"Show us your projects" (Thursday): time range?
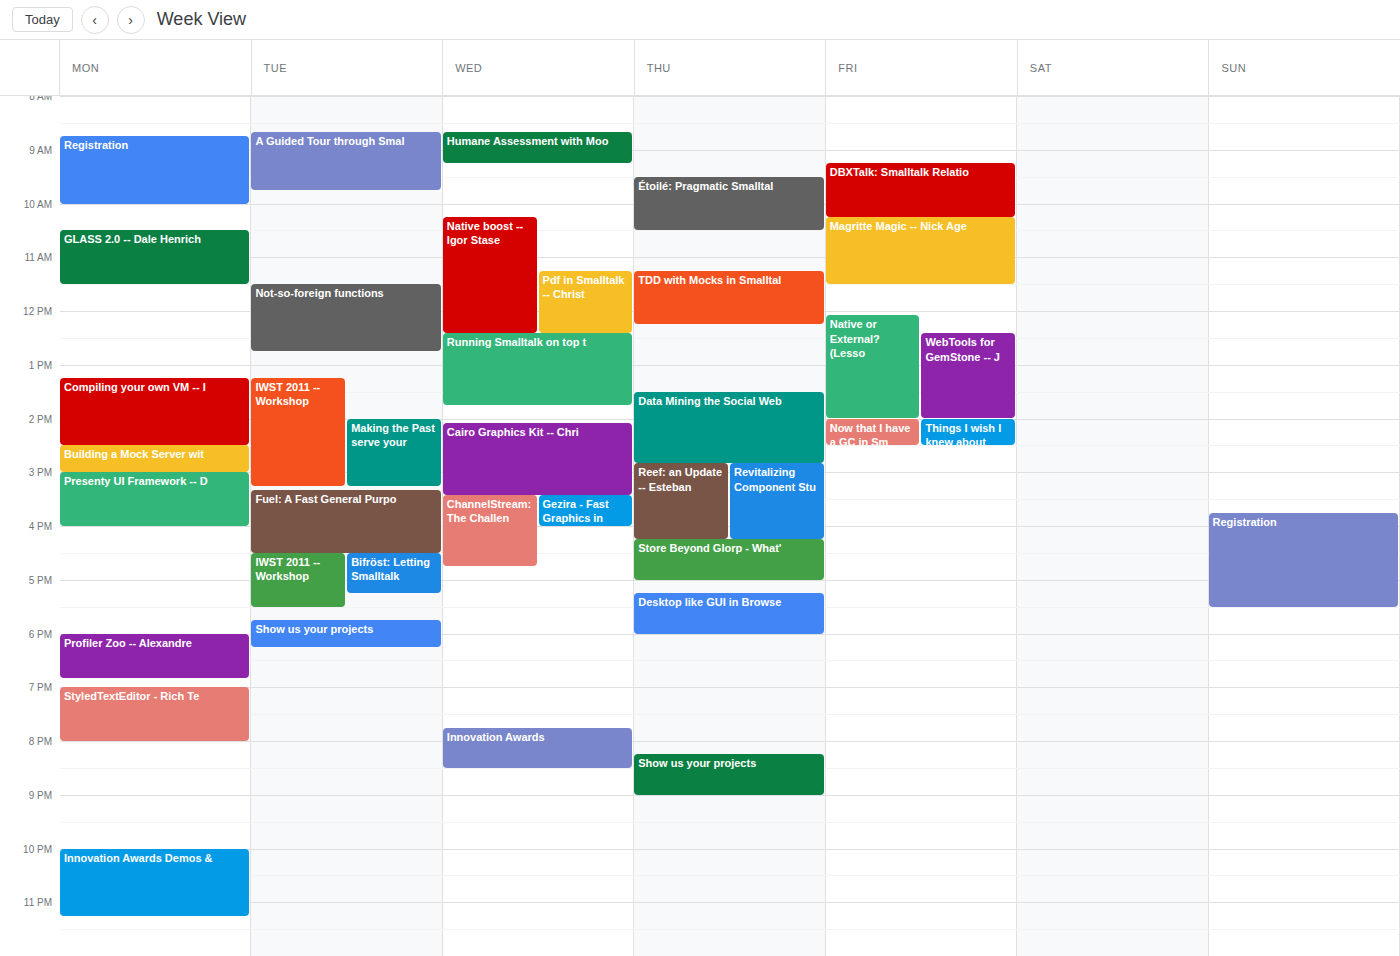
8:15 PM to 9:00 PM